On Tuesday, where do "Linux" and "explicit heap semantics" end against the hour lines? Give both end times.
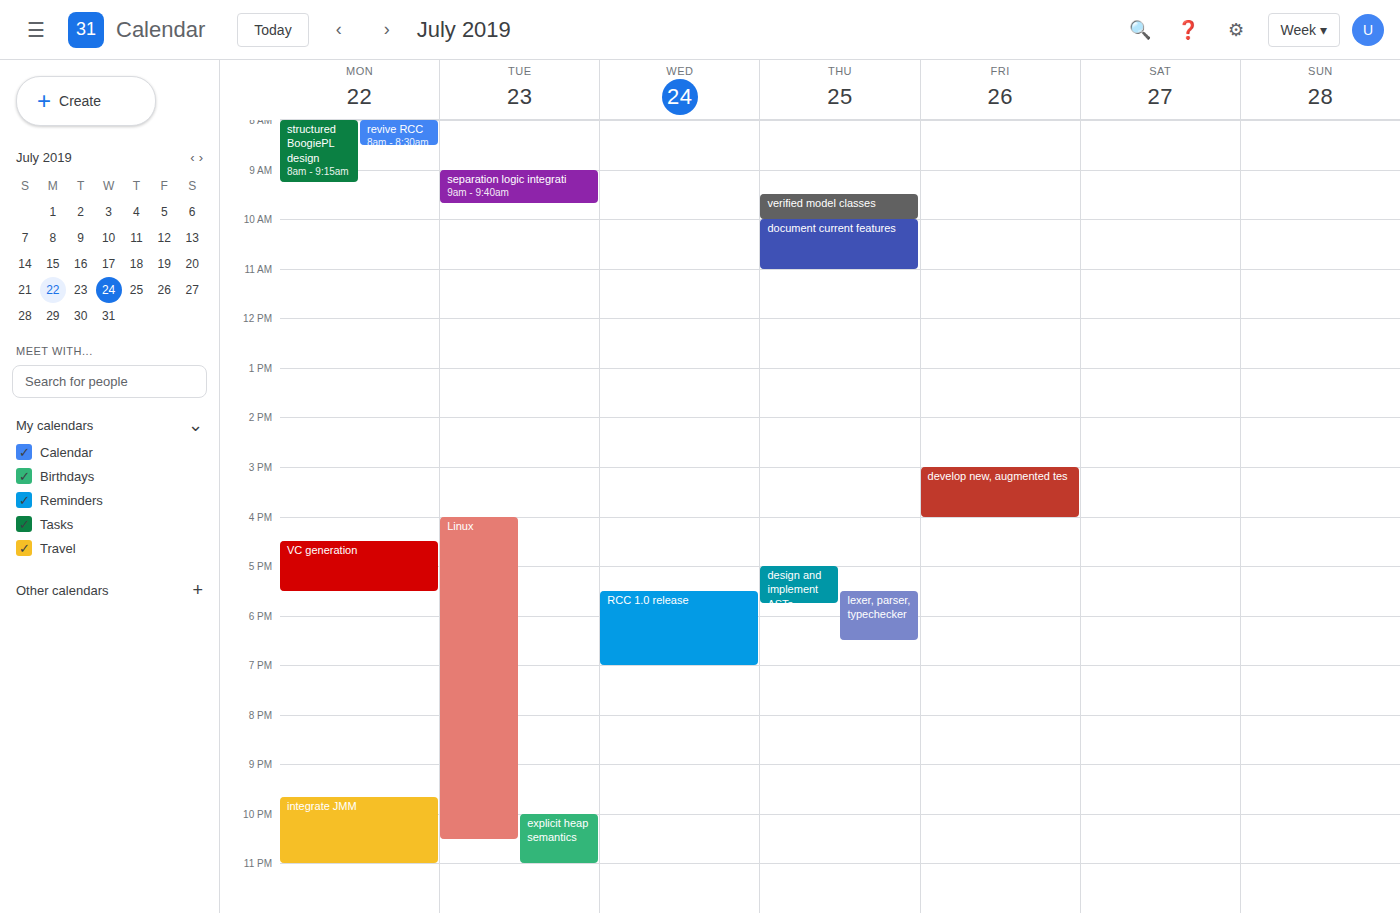
"Linux": 22:30, halfway between the 22:00 and 23:00 lines. "explicit heap semantics": 23:00, exactly on the 23:00 line.